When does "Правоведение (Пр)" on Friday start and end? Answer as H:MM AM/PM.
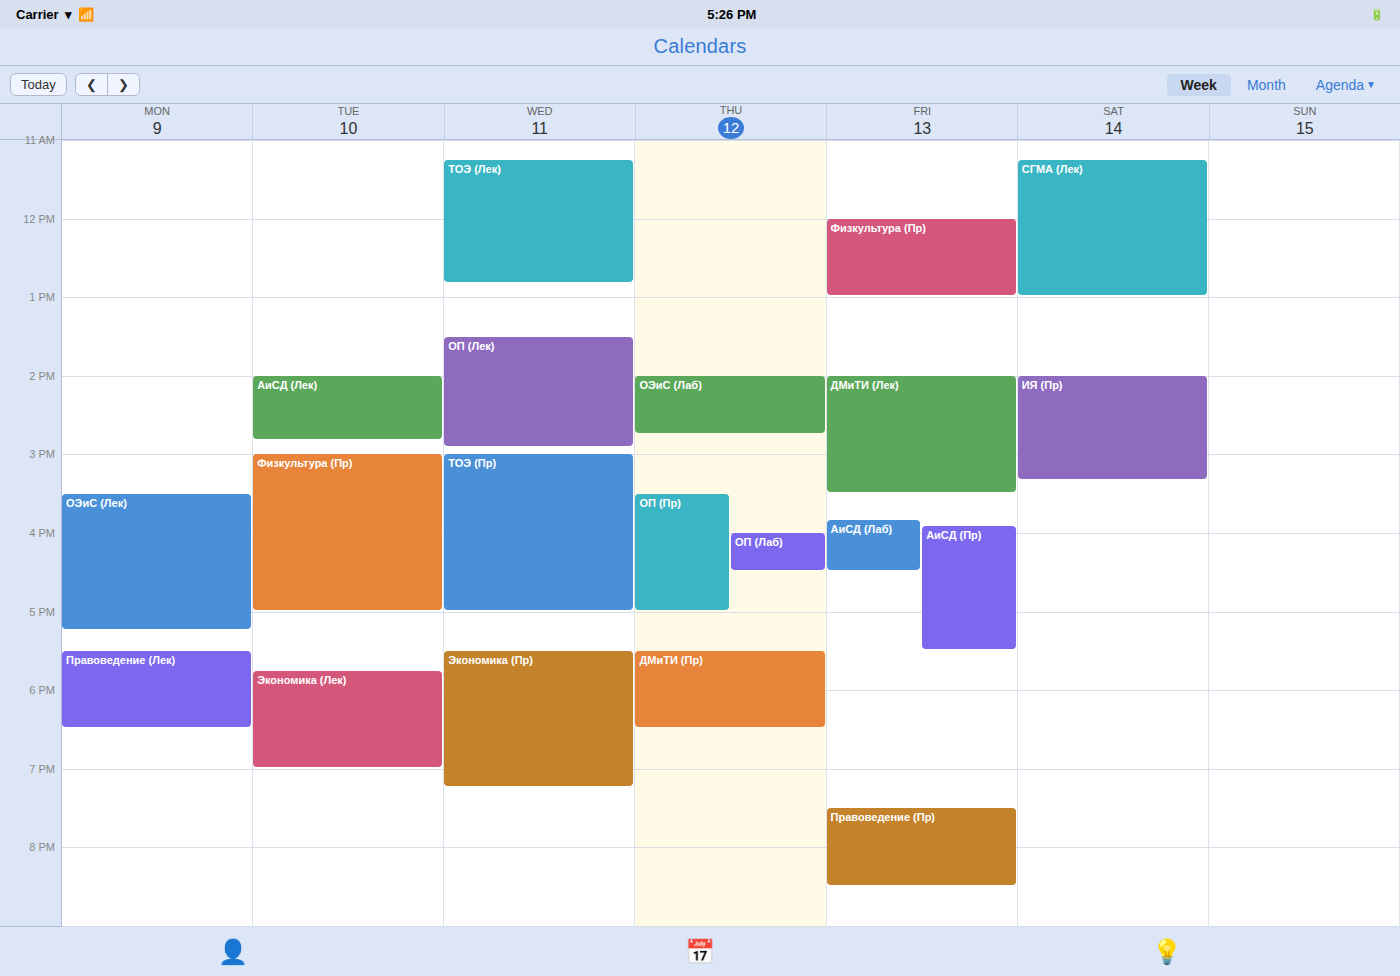
7:30 PM to 8:30 PM